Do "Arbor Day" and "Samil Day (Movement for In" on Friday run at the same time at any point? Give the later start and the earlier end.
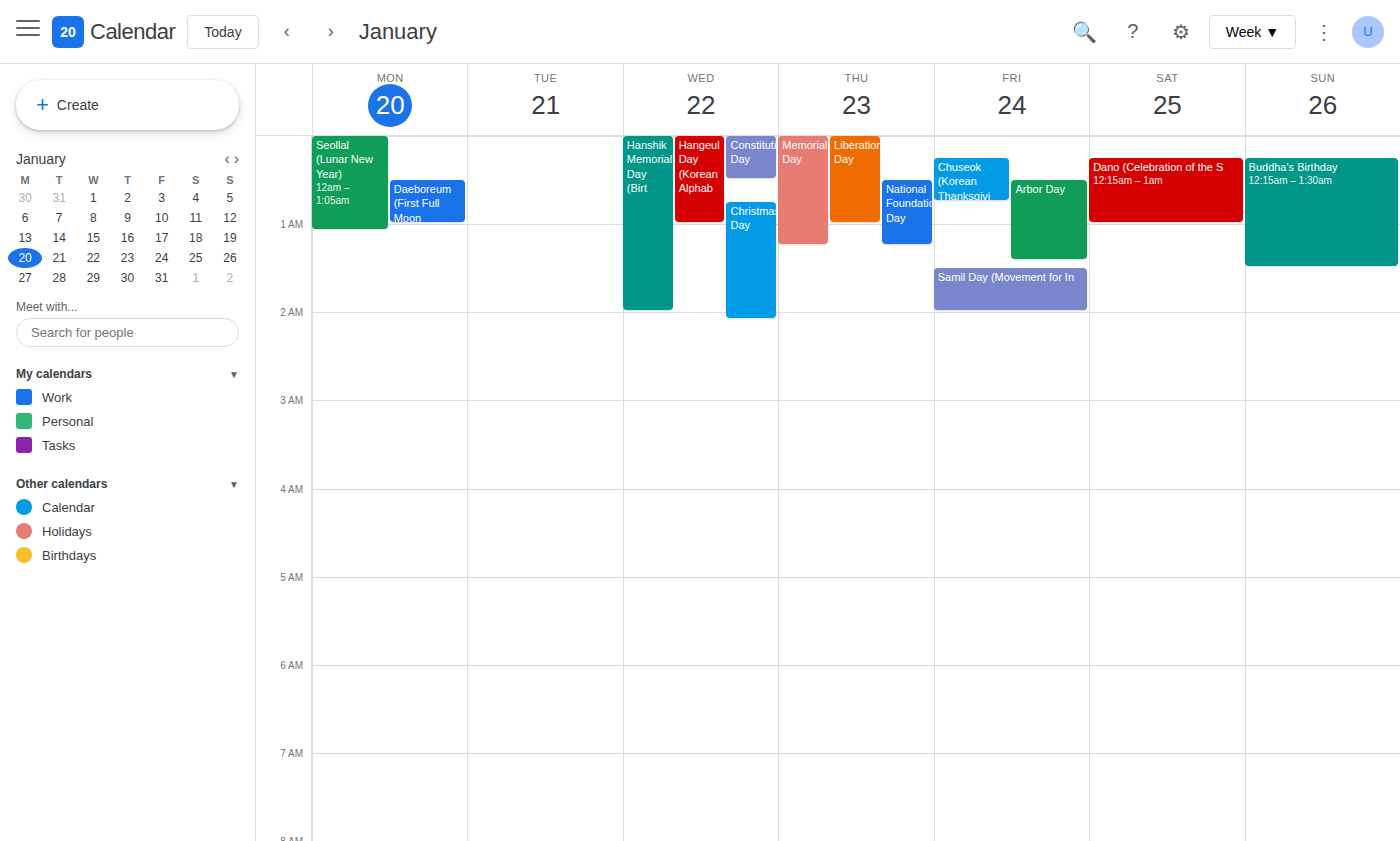
"Arbor Day" ends at 1:25 AM and "Samil Day (Movement for In" starts at 1:30 AM -- no overlap.